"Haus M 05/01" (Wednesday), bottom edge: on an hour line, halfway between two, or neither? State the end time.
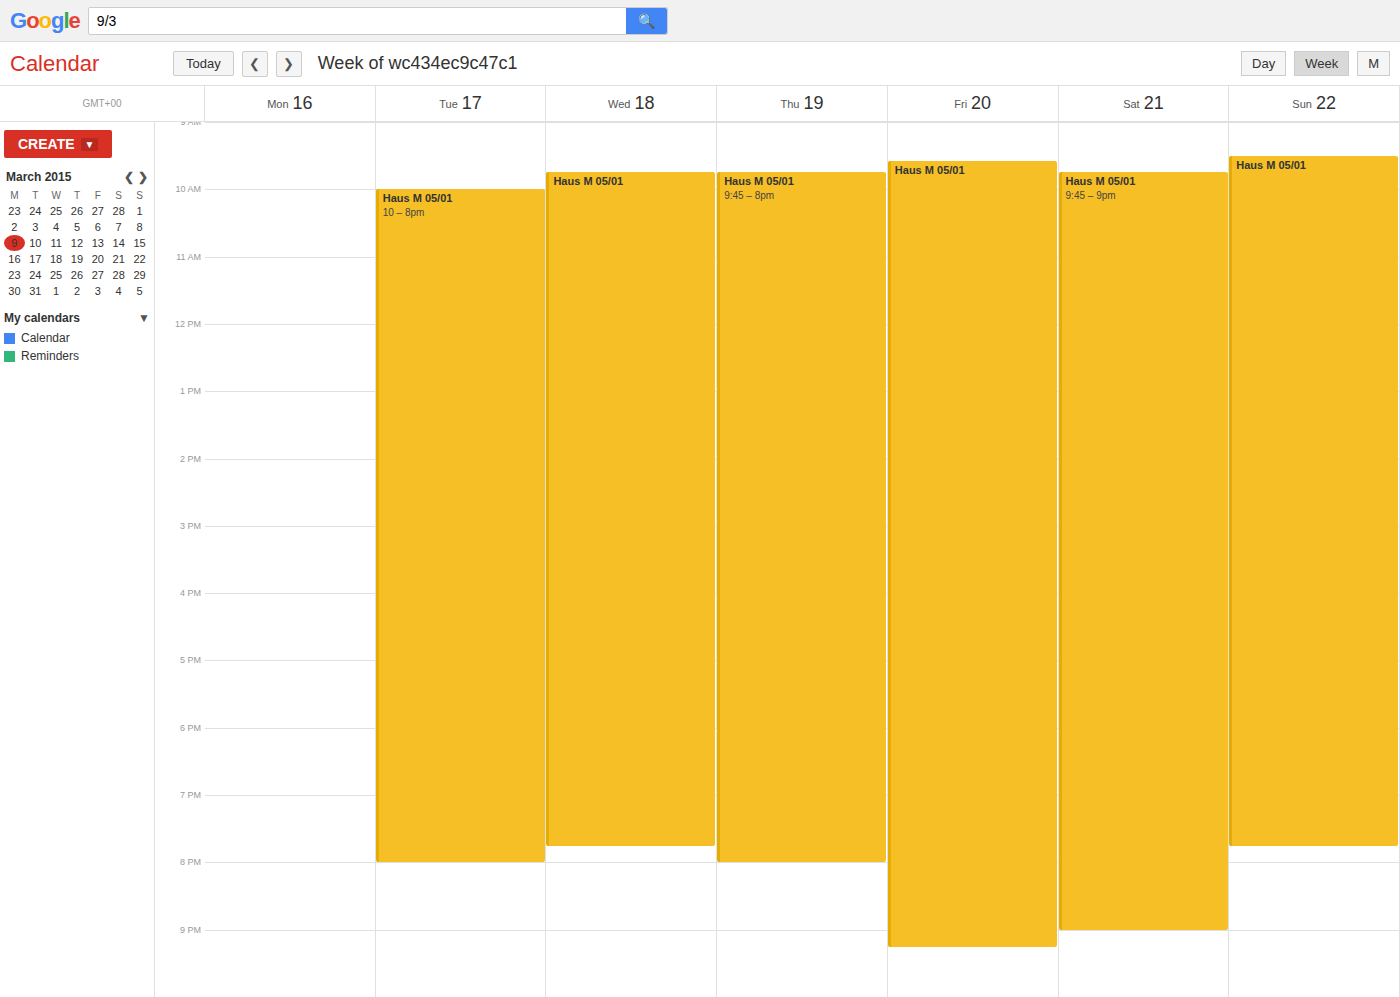
7:45 PM -- neither: three quarters of the way from the 7 PM line to the 8 PM line.